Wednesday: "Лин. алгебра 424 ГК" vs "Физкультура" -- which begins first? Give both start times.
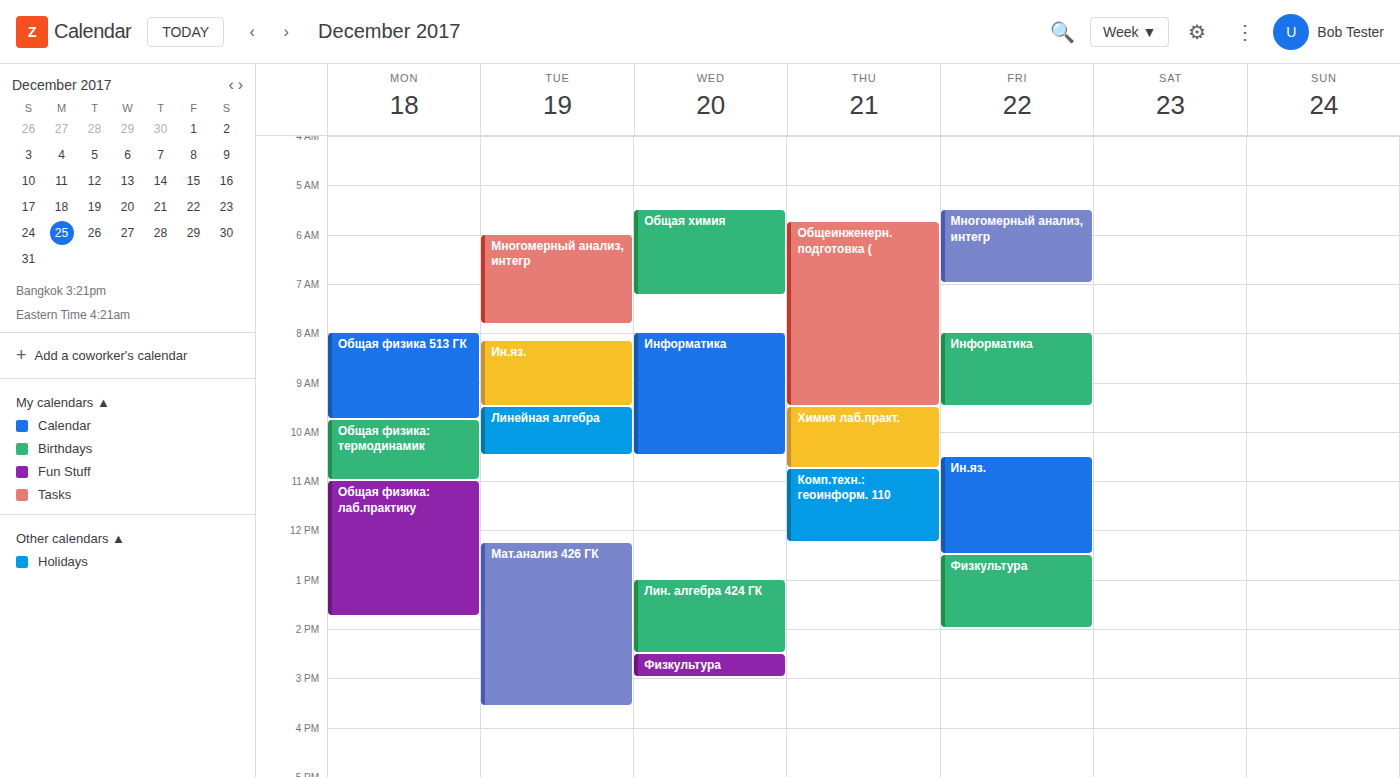
"Лин. алгебра 424 ГК" 1:00 PM; "Физкультура" 2:30 PM.